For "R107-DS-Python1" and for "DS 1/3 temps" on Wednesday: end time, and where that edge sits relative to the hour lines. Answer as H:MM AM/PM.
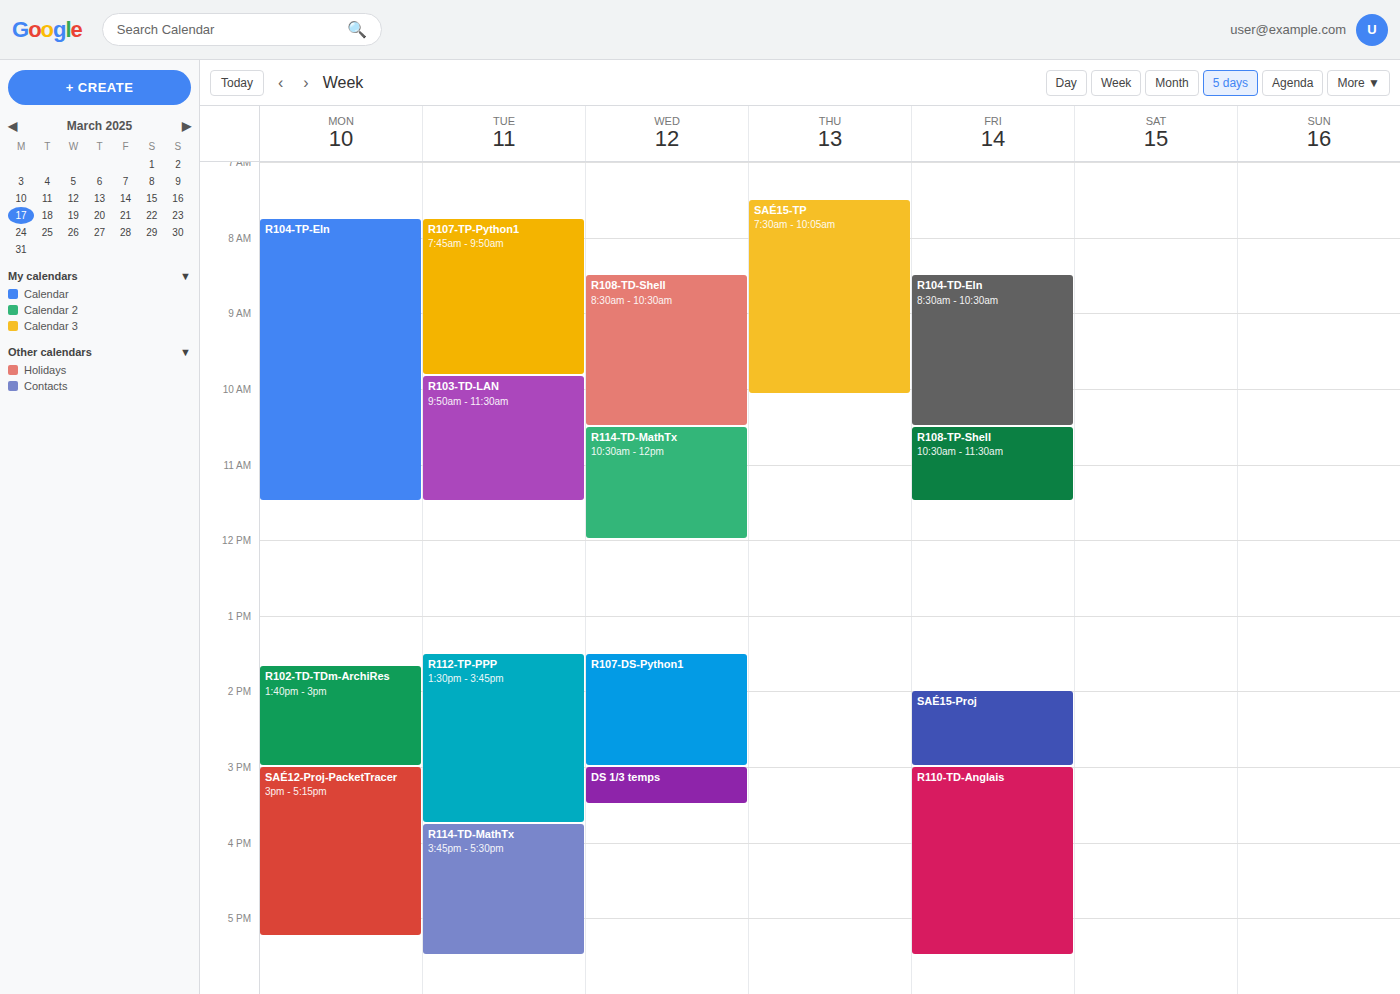
"R107-DS-Python1": 3:00 PM, exactly on the 3 PM line. "DS 1/3 temps": 3:30 PM, halfway between the 3 PM and 4 PM lines.